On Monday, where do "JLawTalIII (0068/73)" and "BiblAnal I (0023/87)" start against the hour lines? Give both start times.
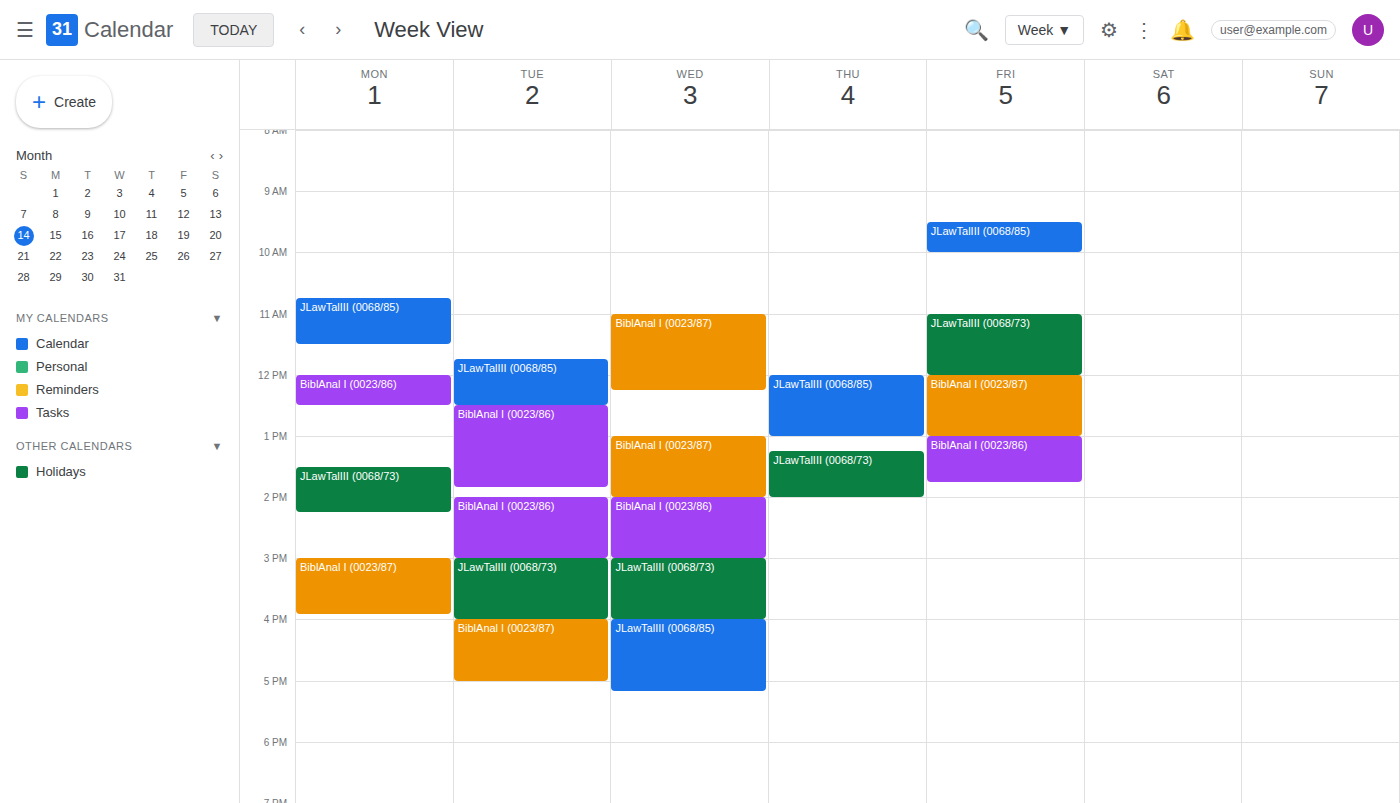
"JLawTalIII (0068/73)": 1:30 PM, halfway between the 1 PM and 2 PM lines. "BiblAnal I (0023/87)": 3:00 PM, exactly on the 3 PM line.